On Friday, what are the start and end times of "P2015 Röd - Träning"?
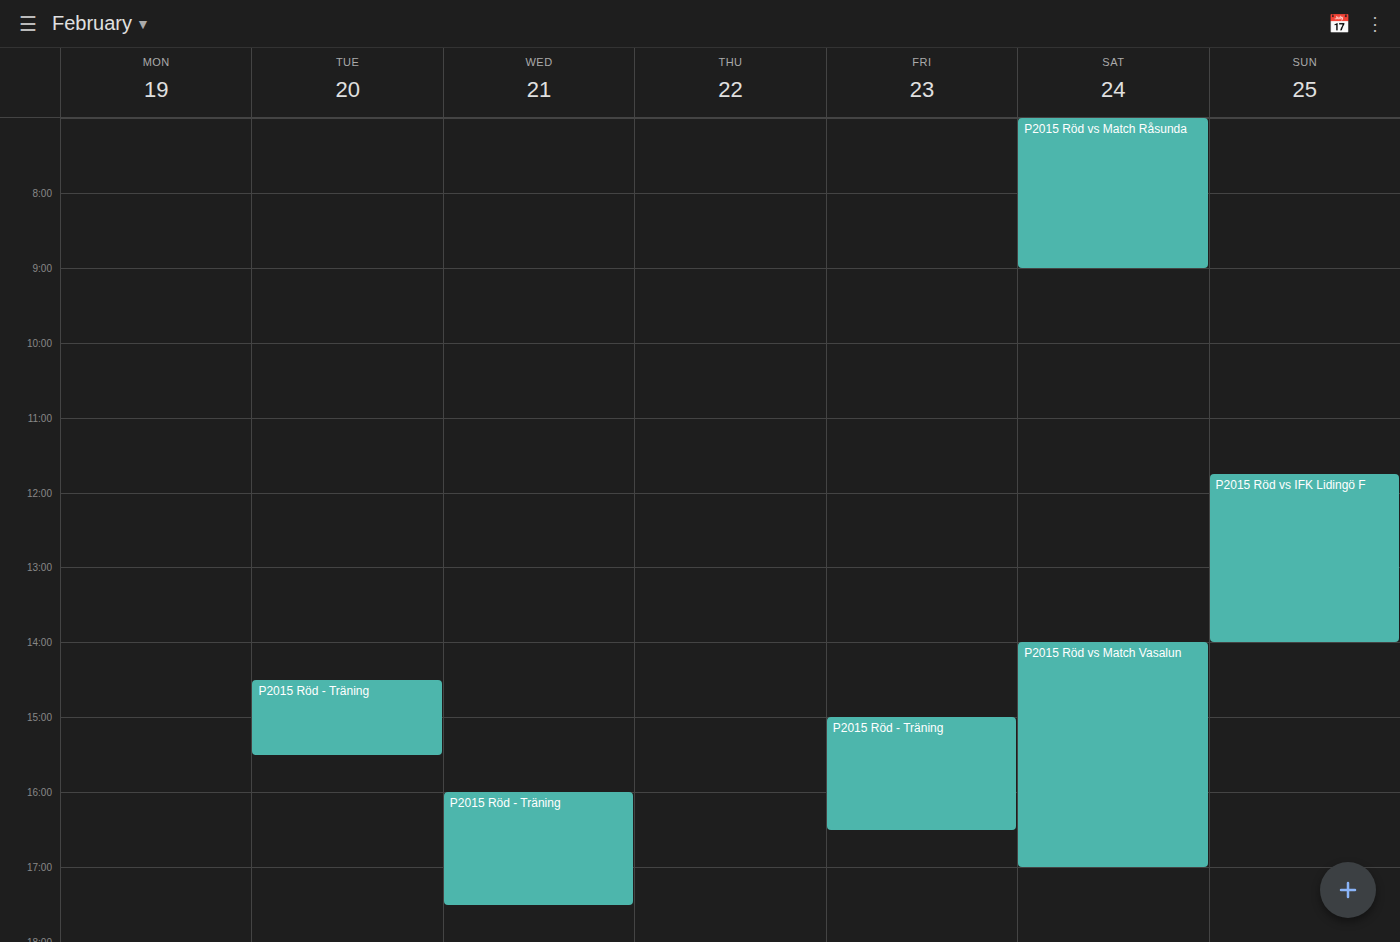
15:00 to 16:30